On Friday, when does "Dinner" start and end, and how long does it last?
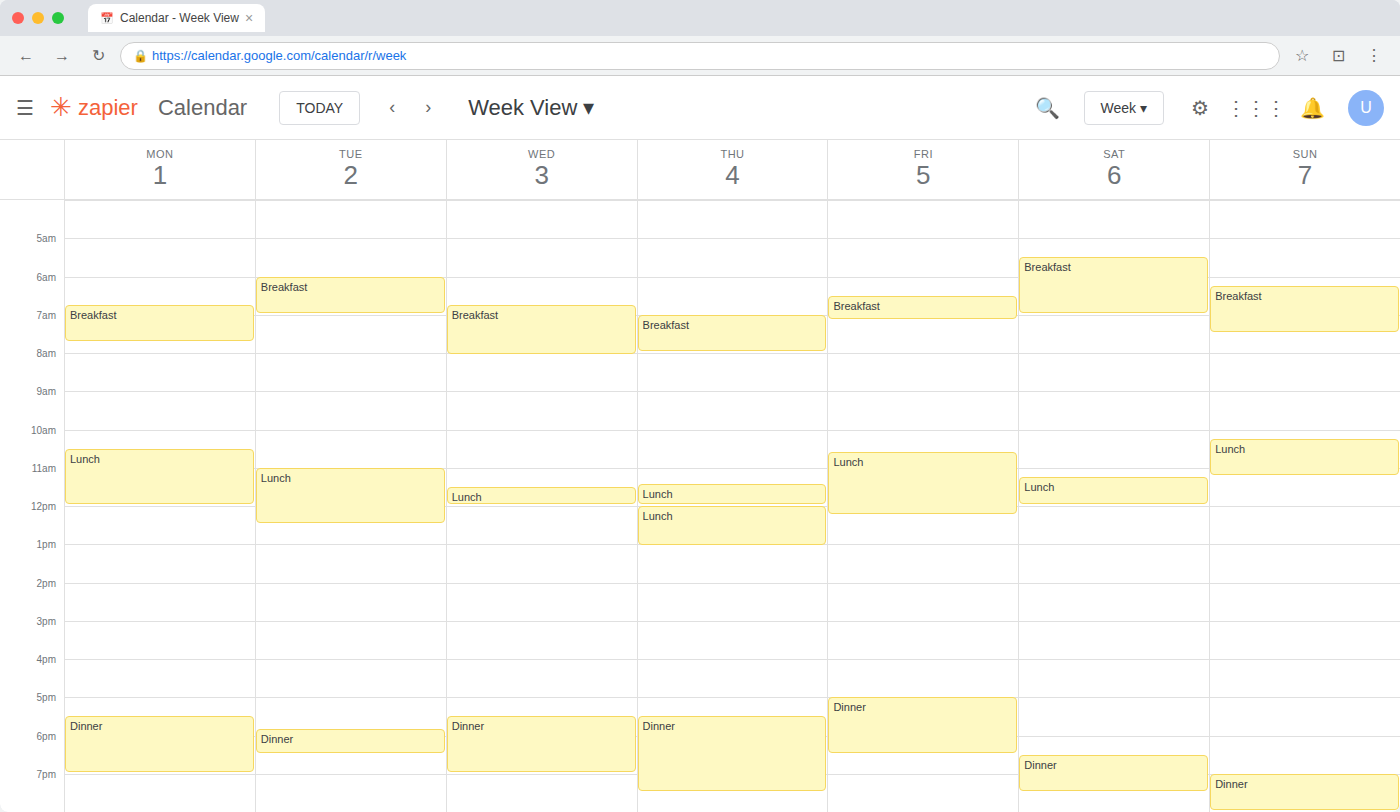
17:00 to 18:30, 1 hour 30 minutes